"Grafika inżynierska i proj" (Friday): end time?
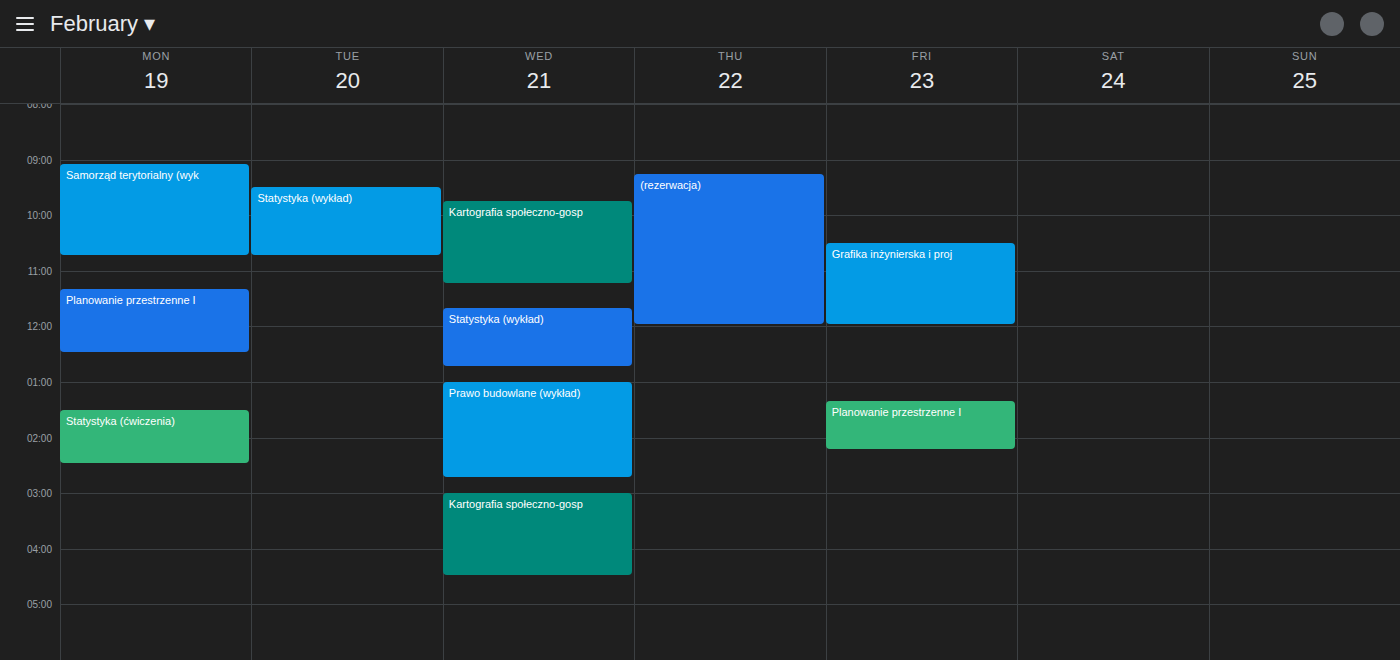
12:00